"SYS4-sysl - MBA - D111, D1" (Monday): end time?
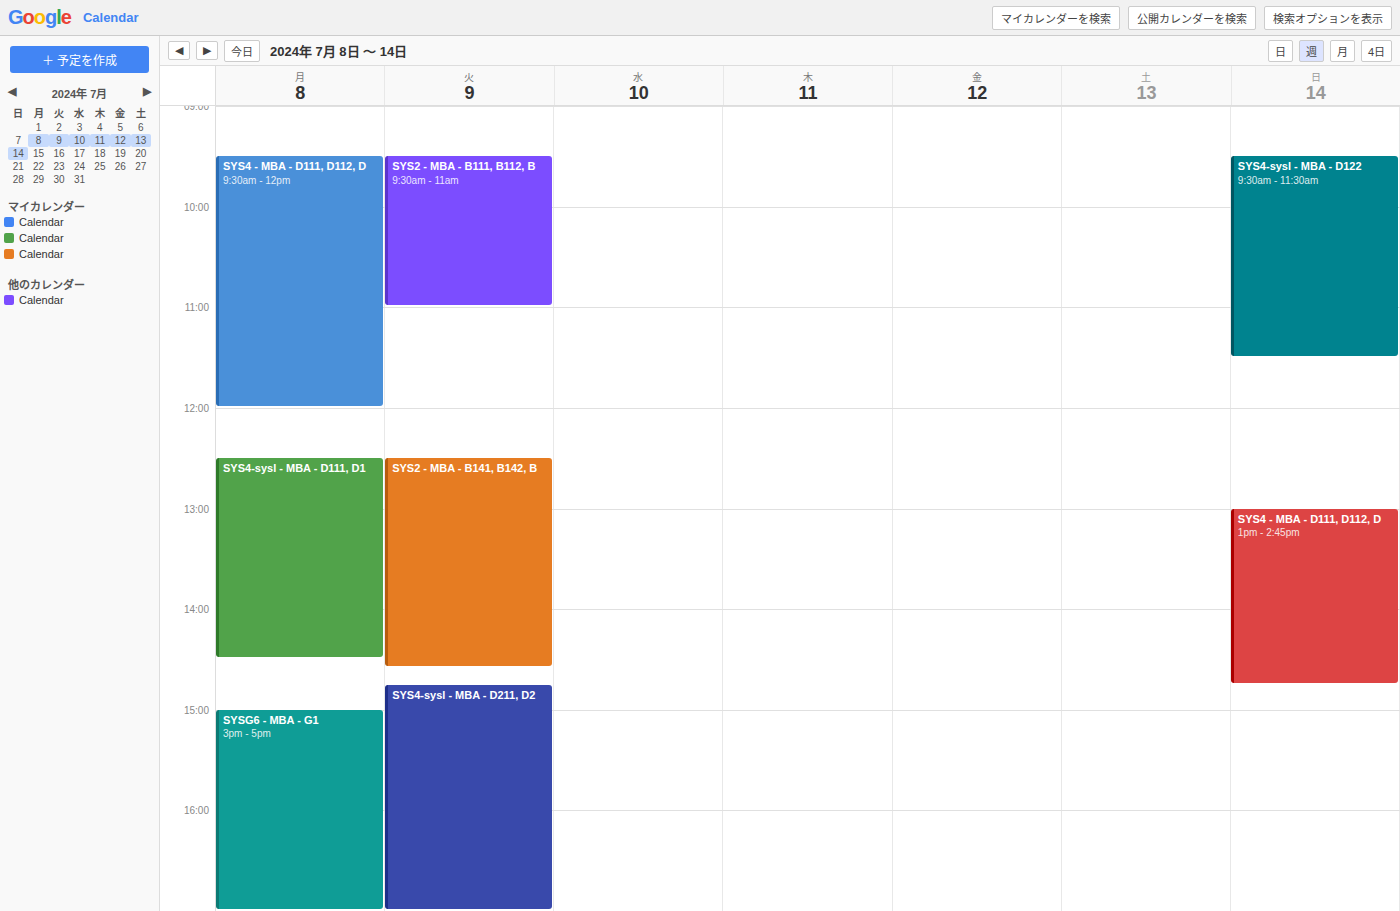
2:30 PM